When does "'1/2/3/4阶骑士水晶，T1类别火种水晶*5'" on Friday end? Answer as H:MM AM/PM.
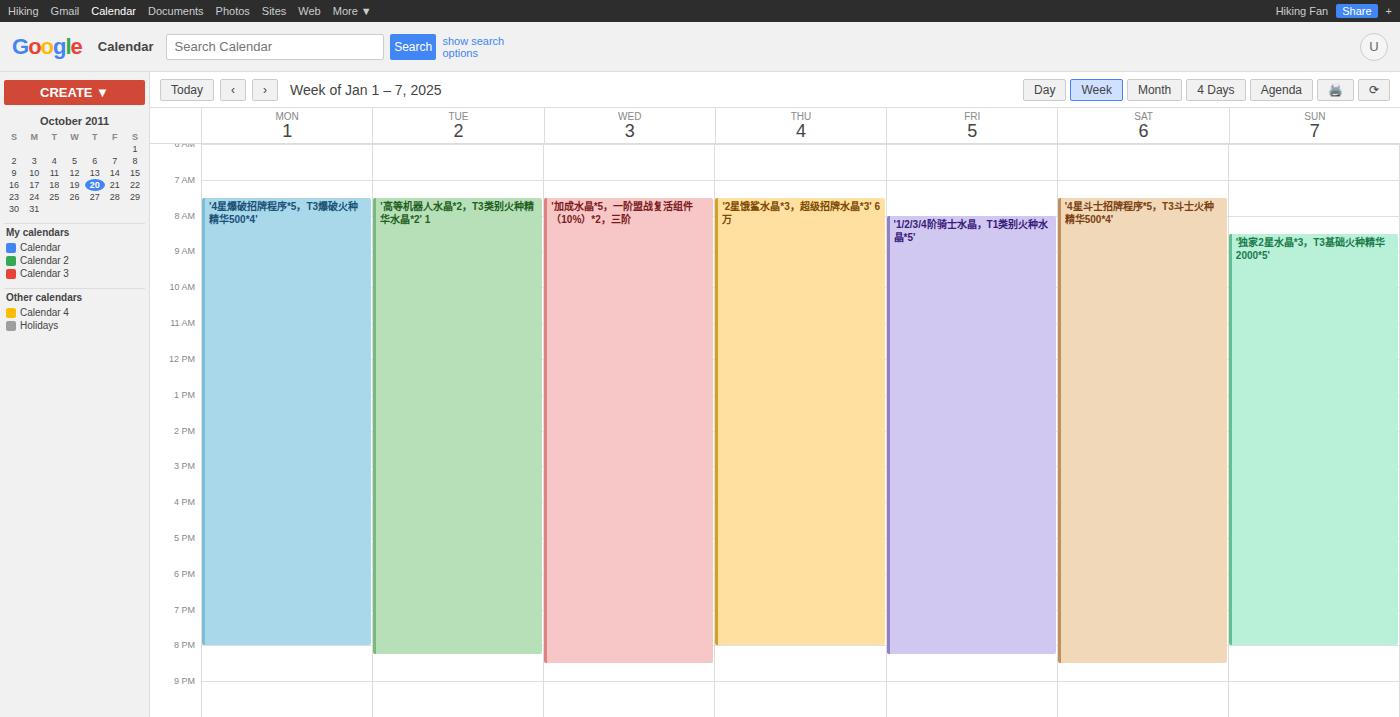
8:15 PM